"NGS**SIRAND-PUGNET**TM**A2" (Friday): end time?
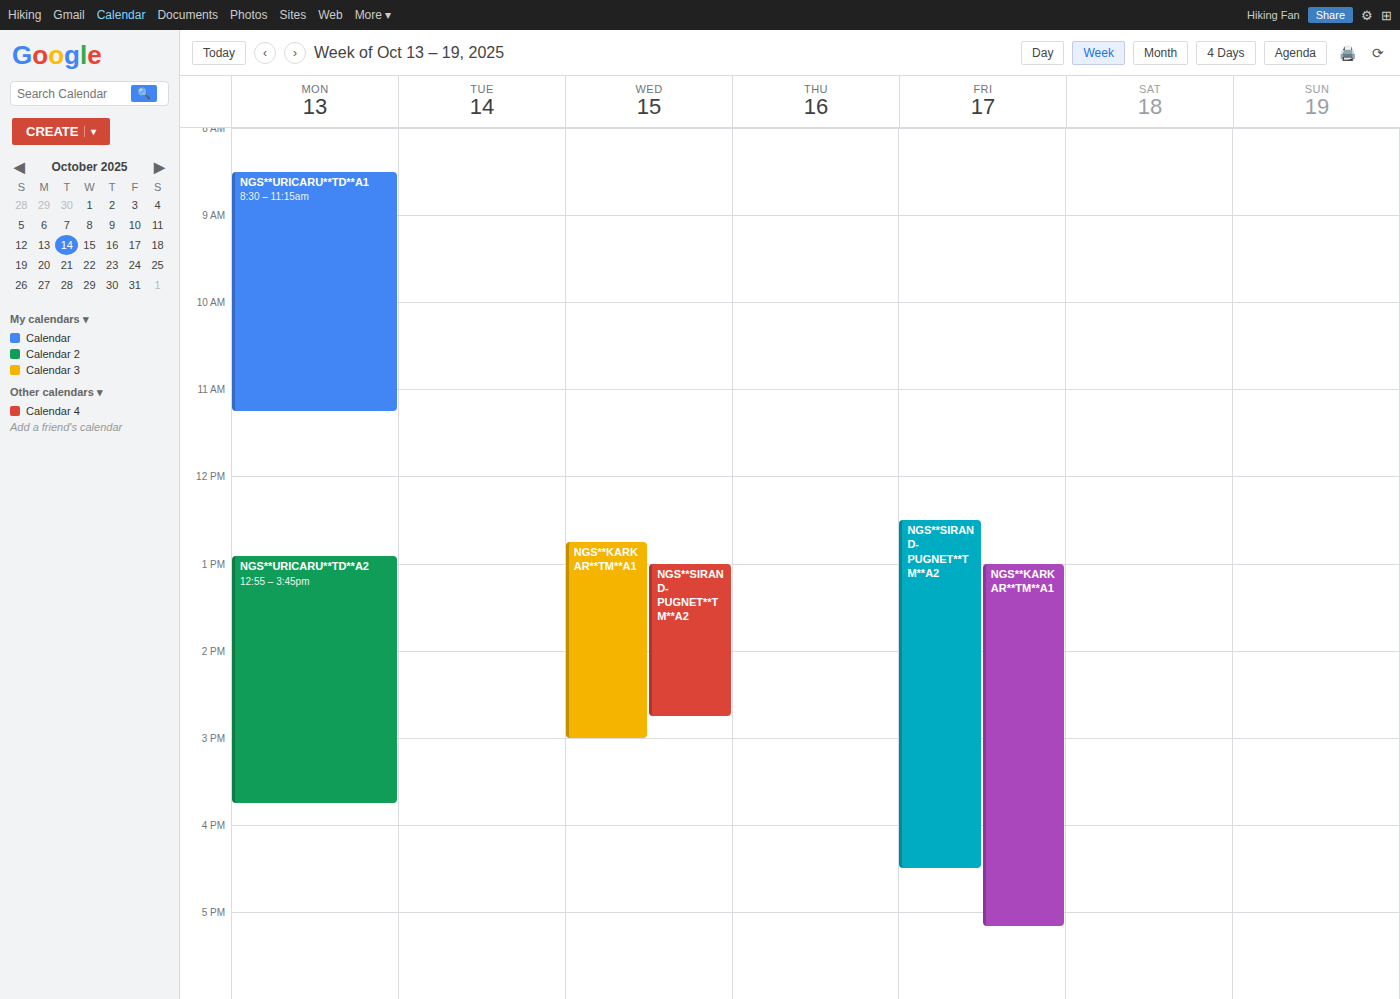
4:30 PM